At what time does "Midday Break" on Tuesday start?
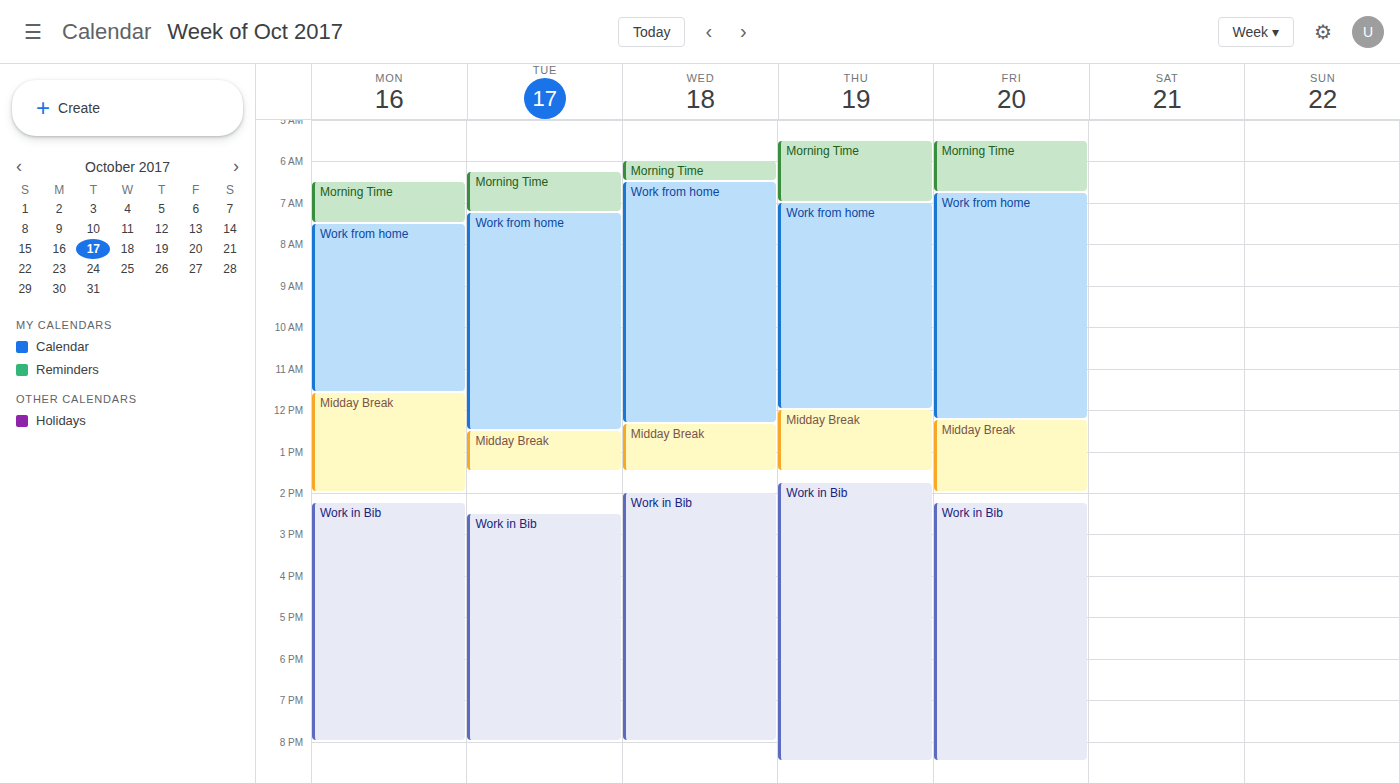
12:30 PM